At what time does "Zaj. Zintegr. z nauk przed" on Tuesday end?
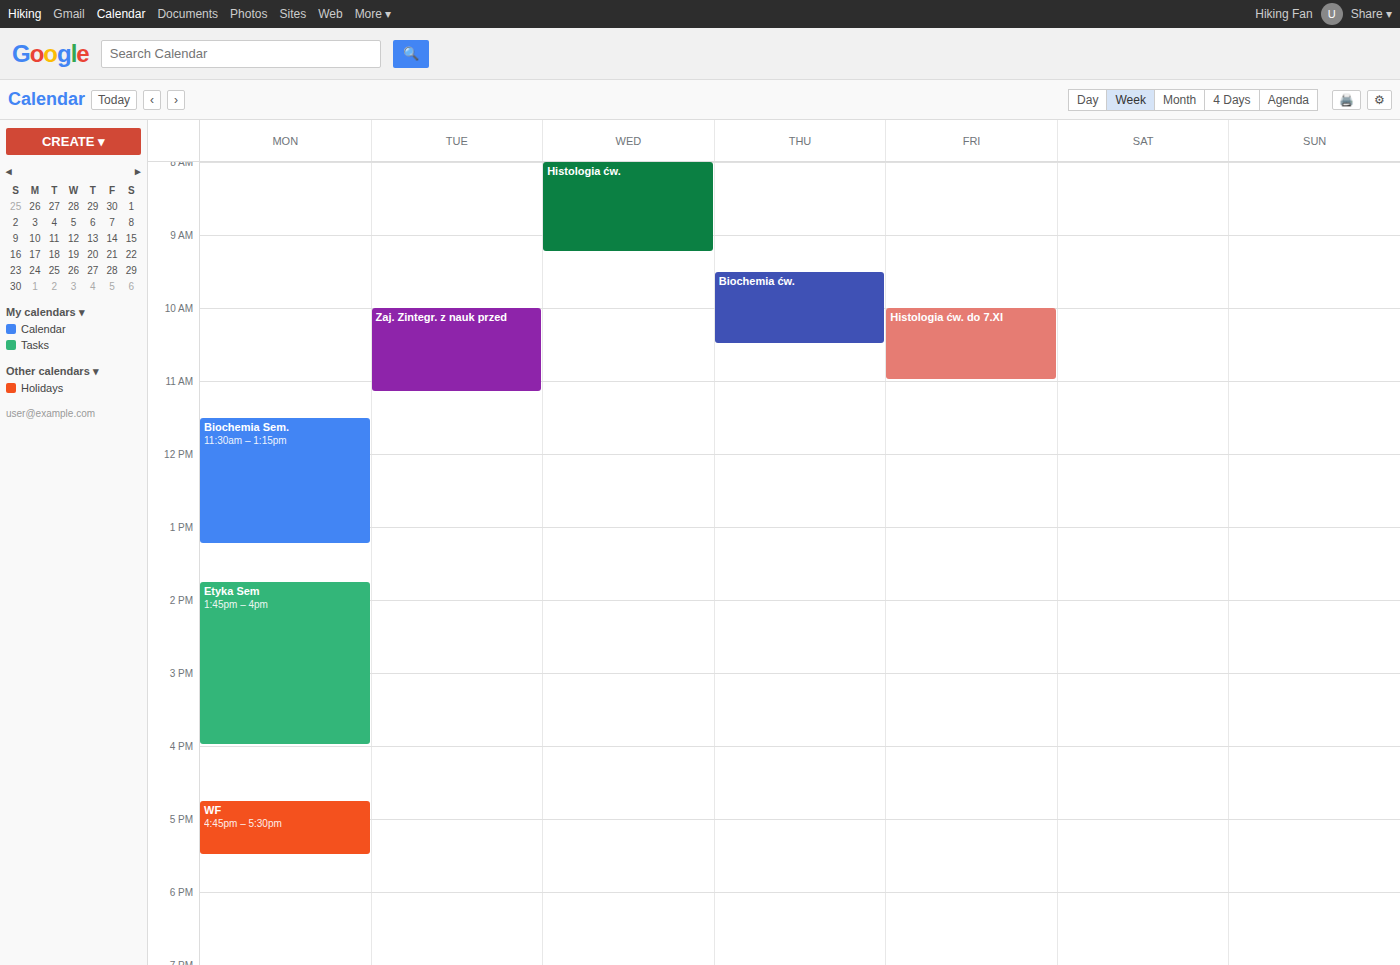
11:10 AM